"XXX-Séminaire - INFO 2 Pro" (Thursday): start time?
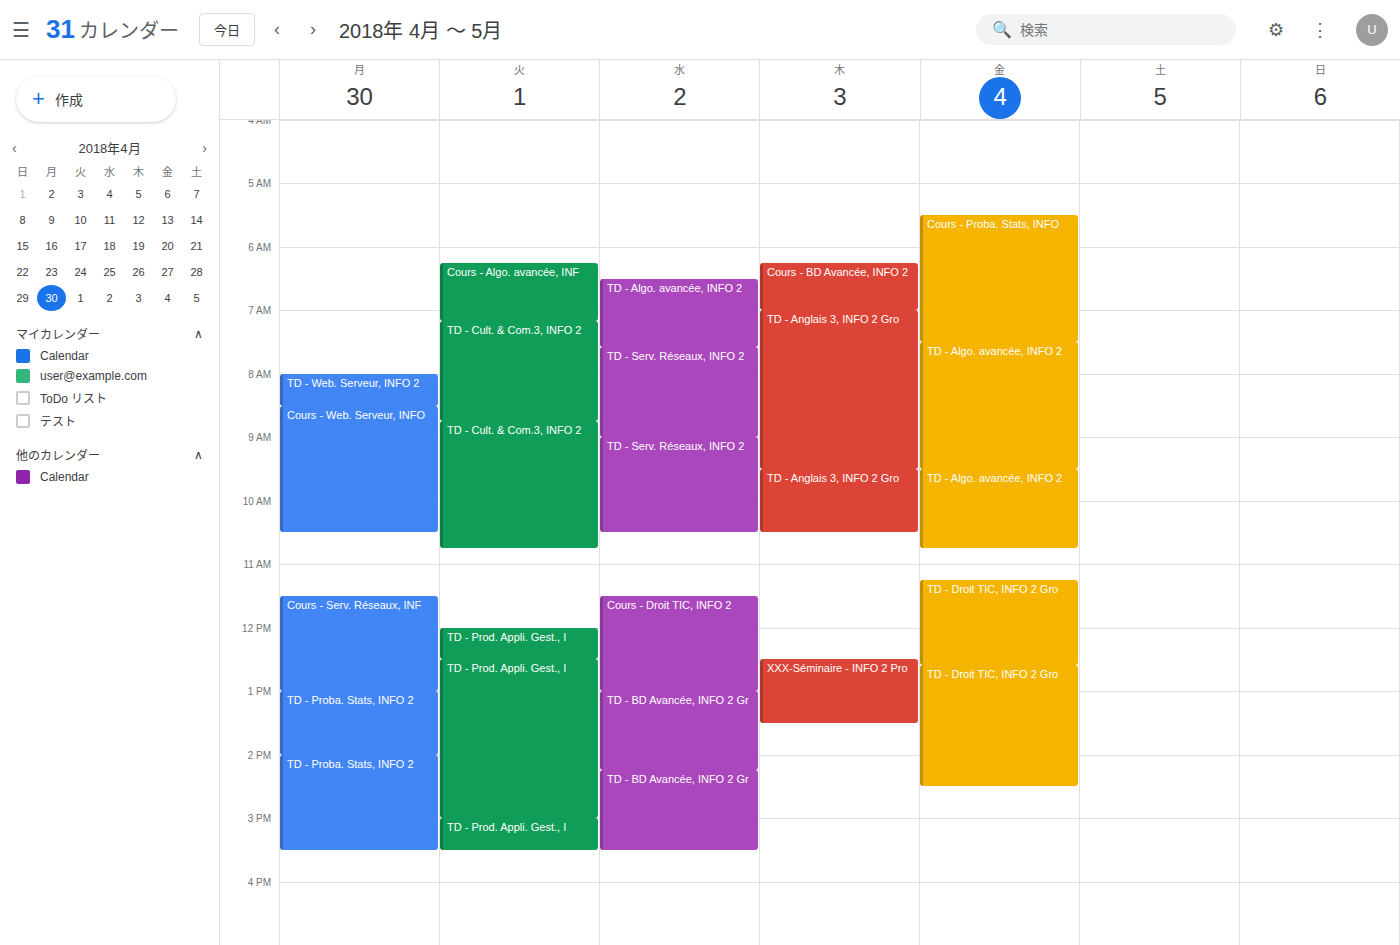
12:30 PM